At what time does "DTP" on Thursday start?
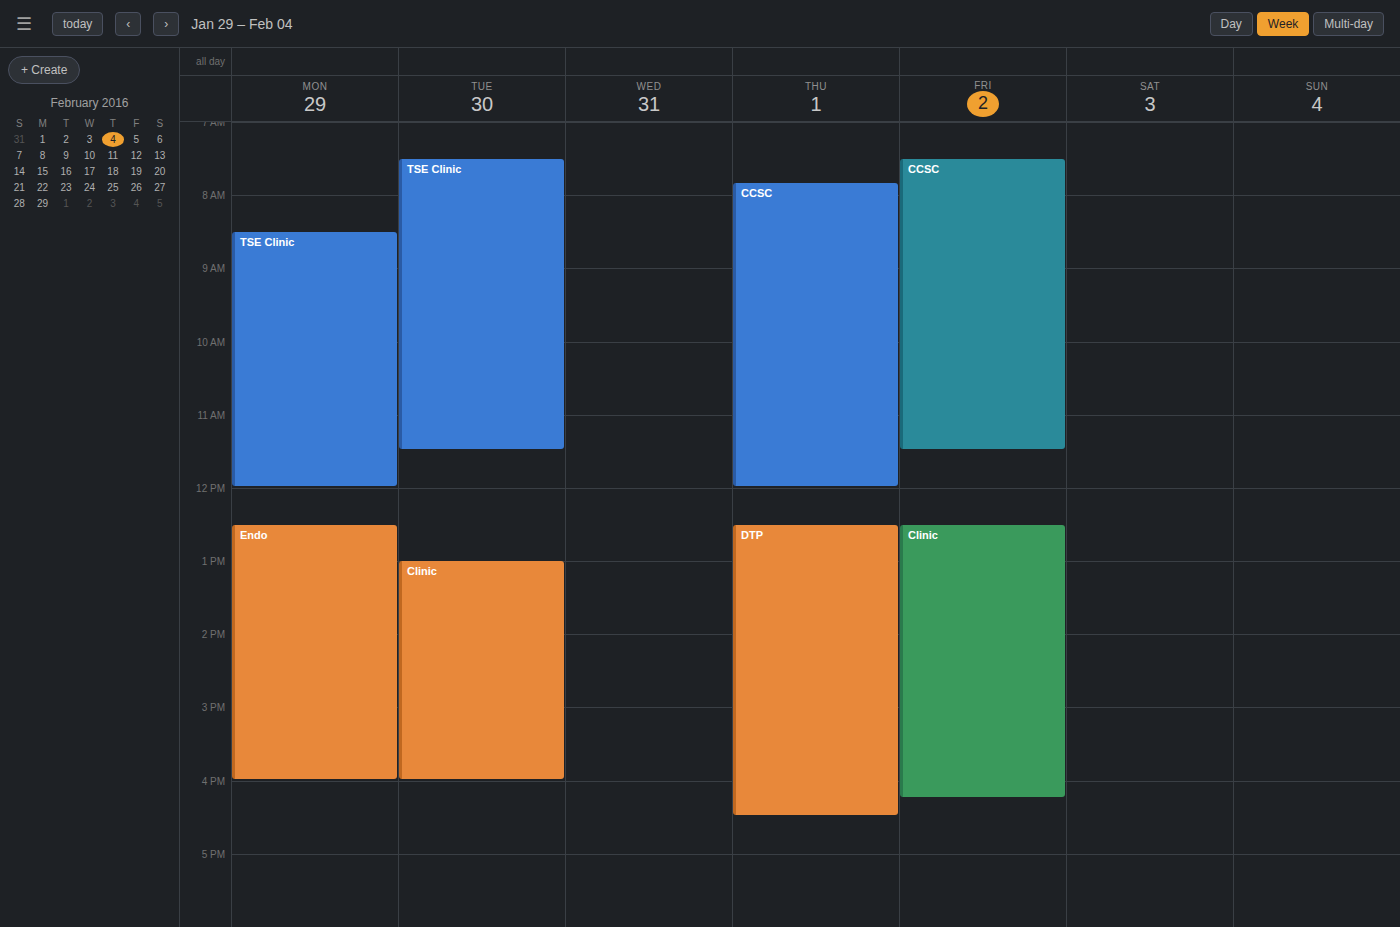
12:30 PM